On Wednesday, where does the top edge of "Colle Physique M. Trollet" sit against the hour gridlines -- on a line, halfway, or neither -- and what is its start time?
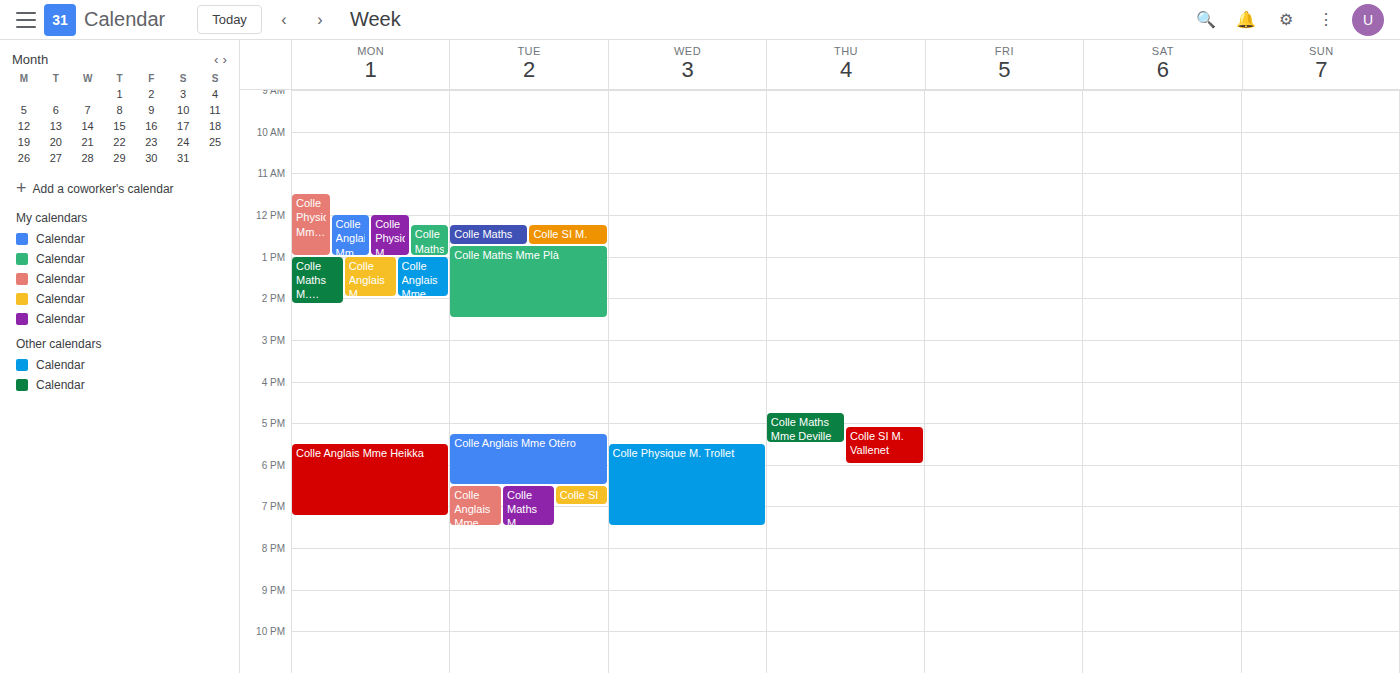
5:30 PM -- halfway between the 5 PM and 6 PM lines.